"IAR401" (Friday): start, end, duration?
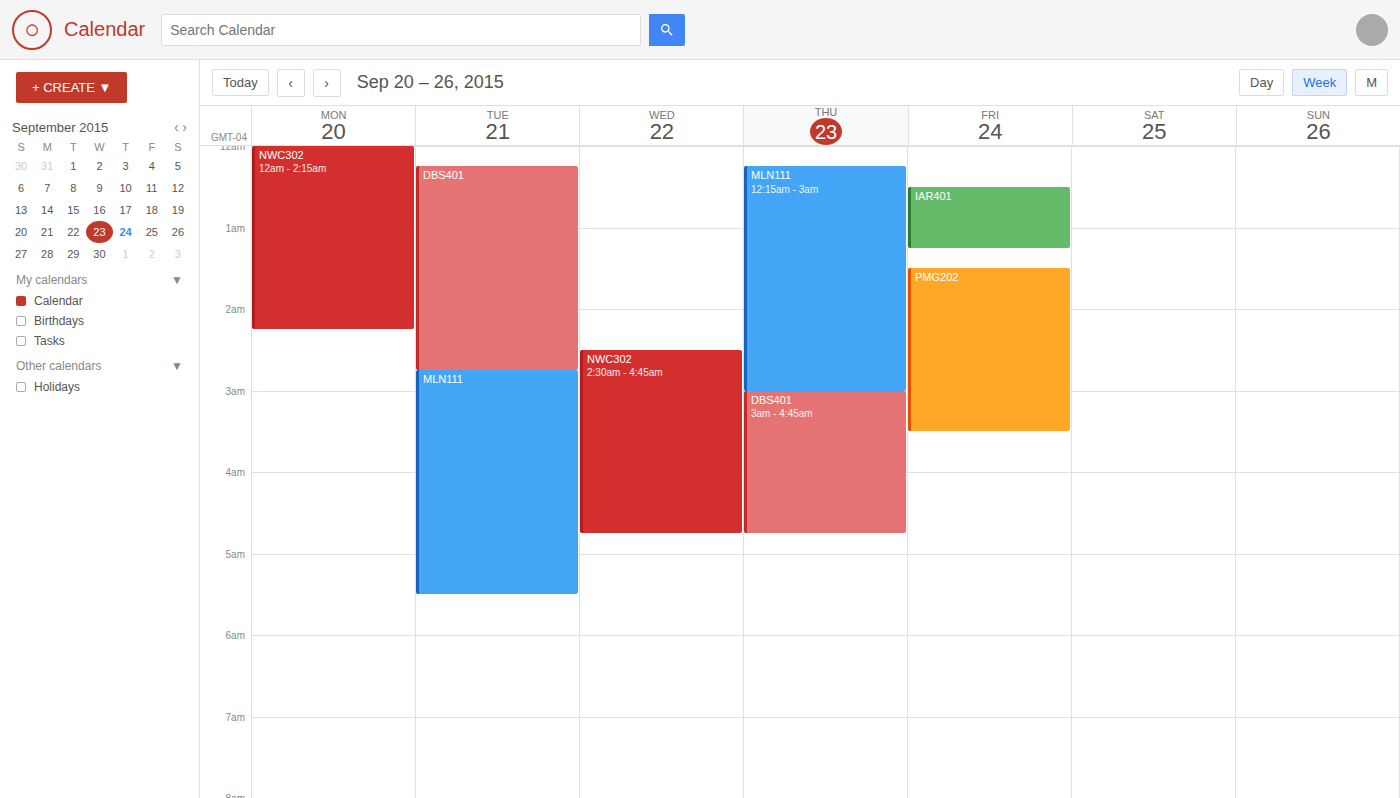
12:30 AM to 1:15 AM, 45 minutes